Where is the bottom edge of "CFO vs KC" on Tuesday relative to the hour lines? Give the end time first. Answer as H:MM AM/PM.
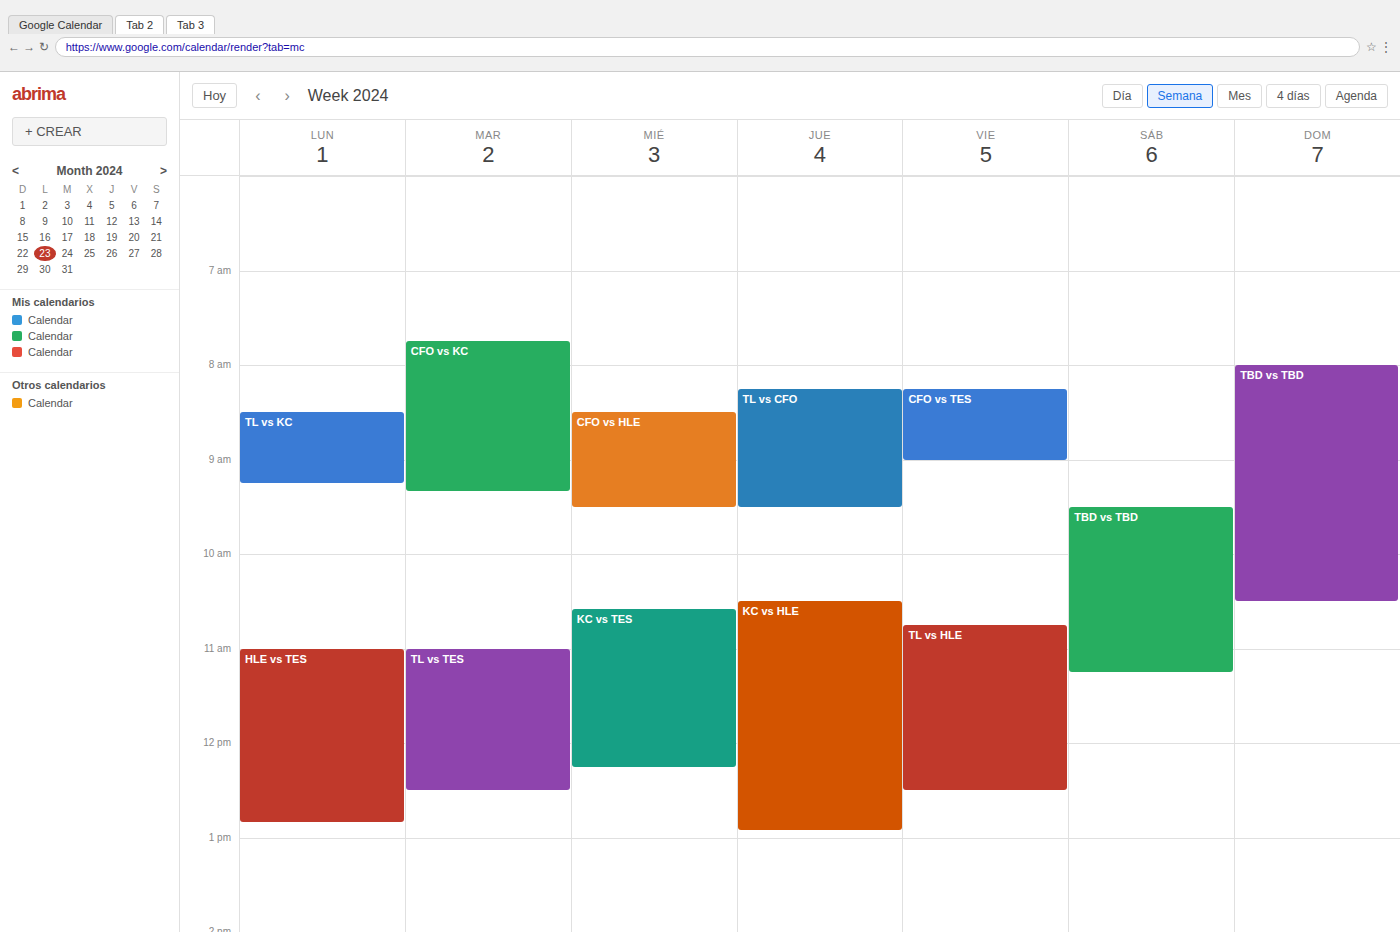
9:20 AM -- neither: 20 minutes below the 9 AM line and 40 minutes above the 10 AM line.